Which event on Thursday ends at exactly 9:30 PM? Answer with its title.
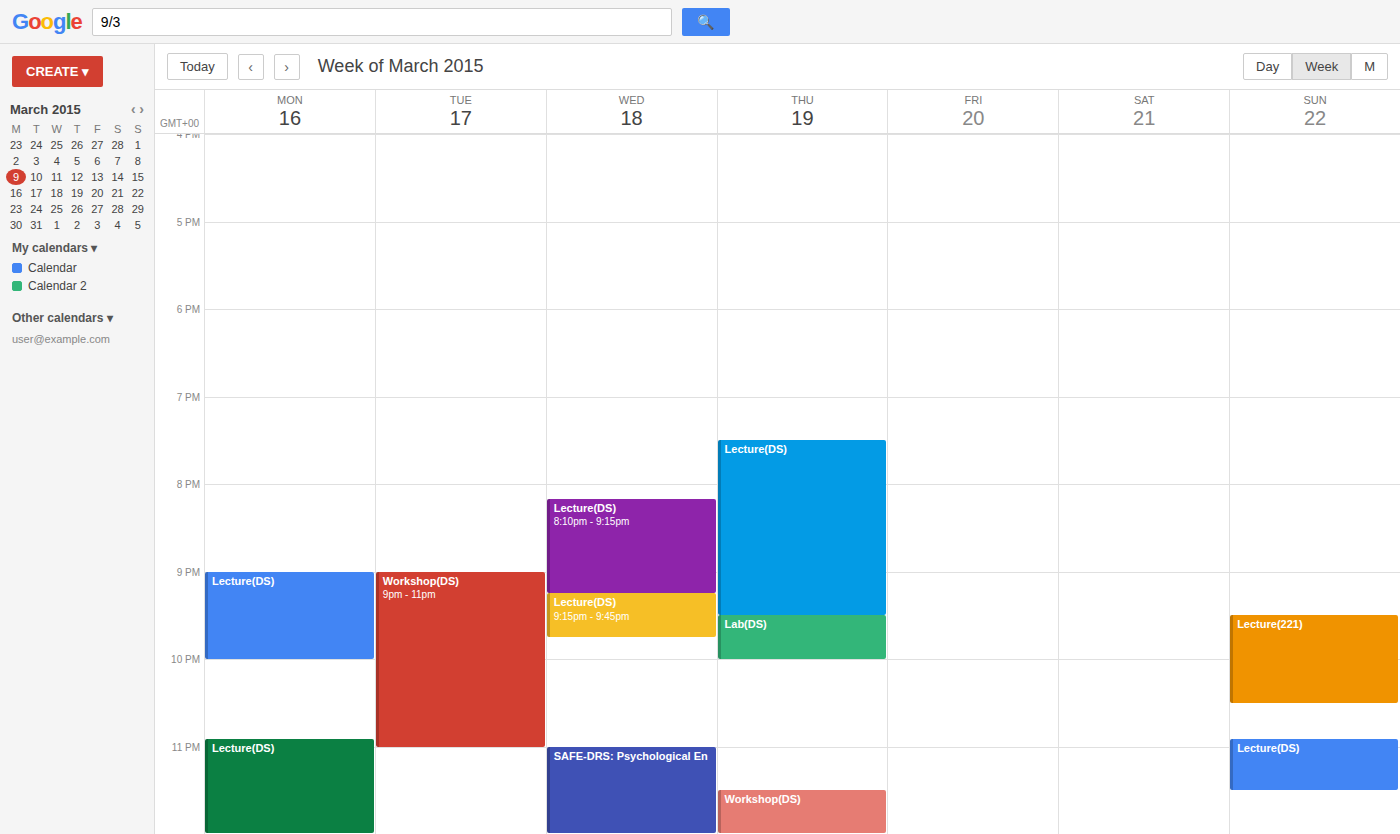
"Lecture(DS)"